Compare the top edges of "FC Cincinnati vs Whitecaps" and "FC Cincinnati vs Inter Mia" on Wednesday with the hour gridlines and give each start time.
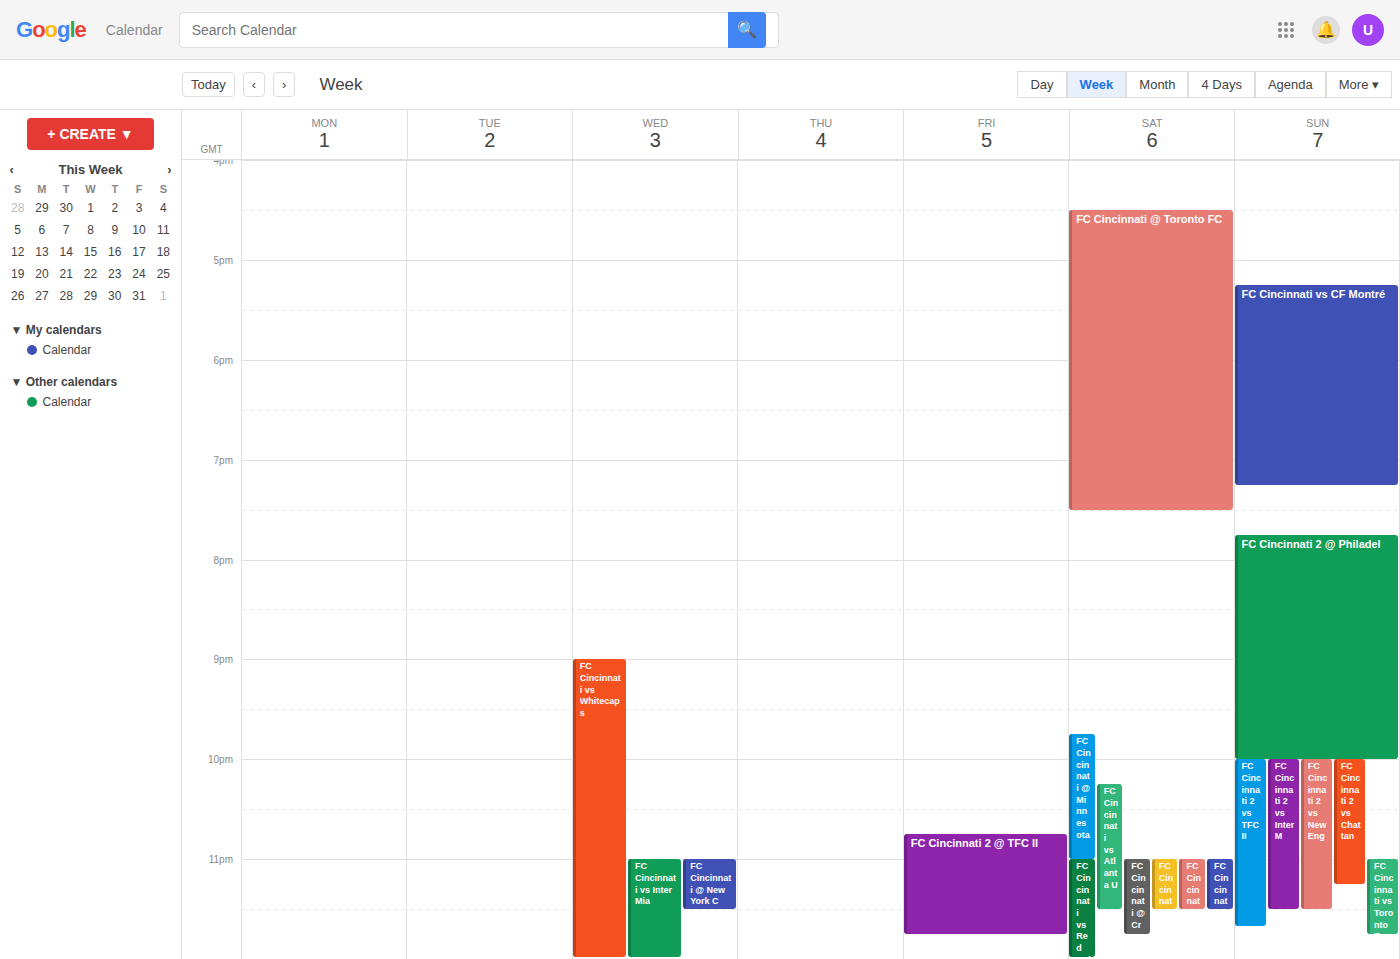
"FC Cincinnati vs Whitecaps": 9:00 PM, exactly on the 9 PM line. "FC Cincinnati vs Inter Mia": 11:00 PM, exactly on the 11 PM line.